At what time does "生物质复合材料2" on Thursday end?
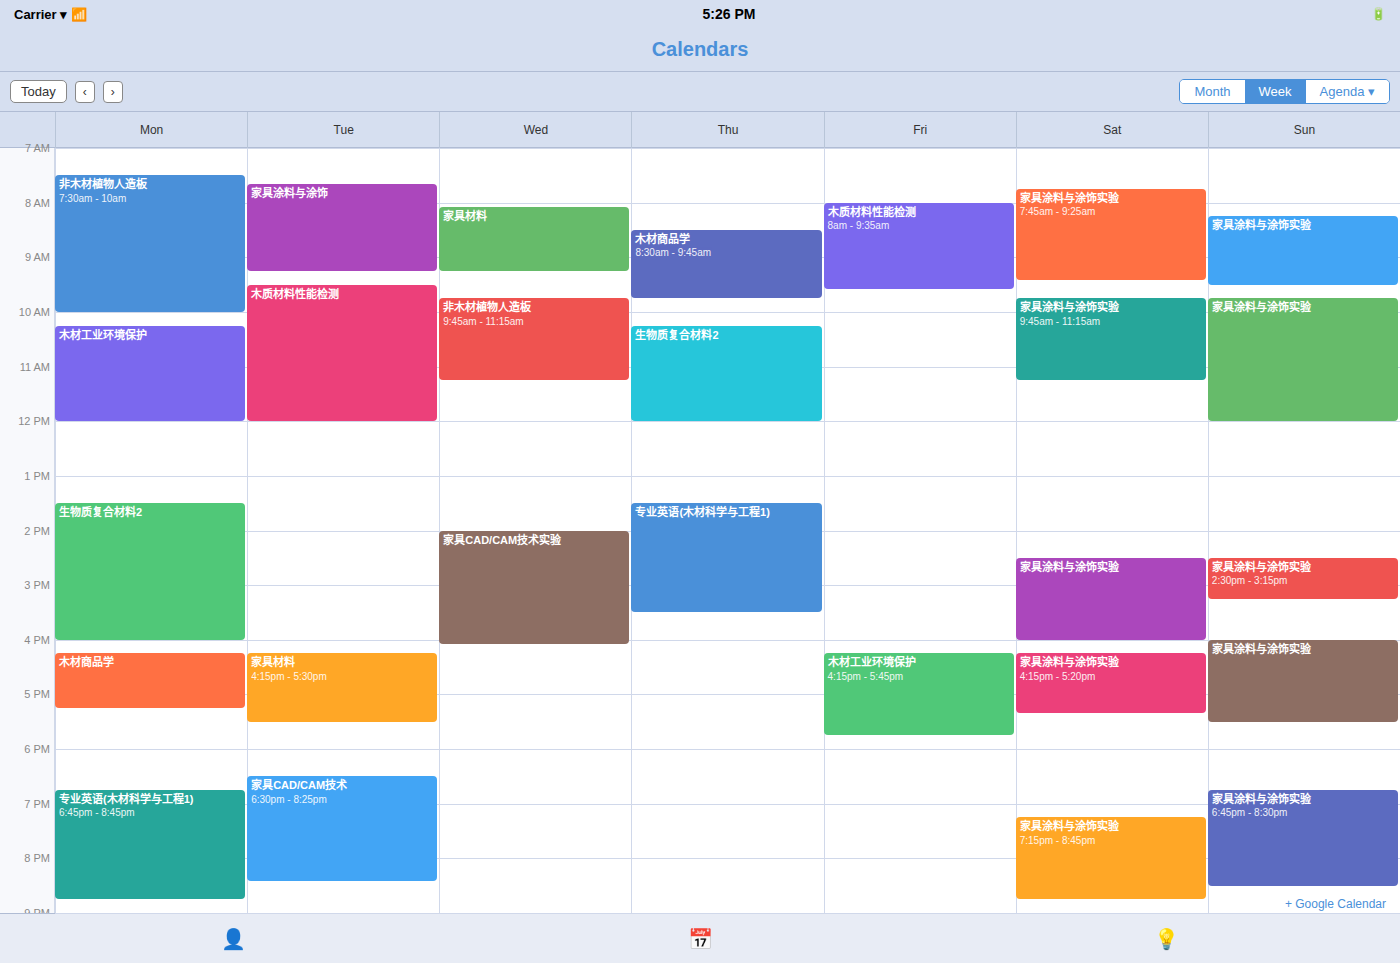
12:00 PM